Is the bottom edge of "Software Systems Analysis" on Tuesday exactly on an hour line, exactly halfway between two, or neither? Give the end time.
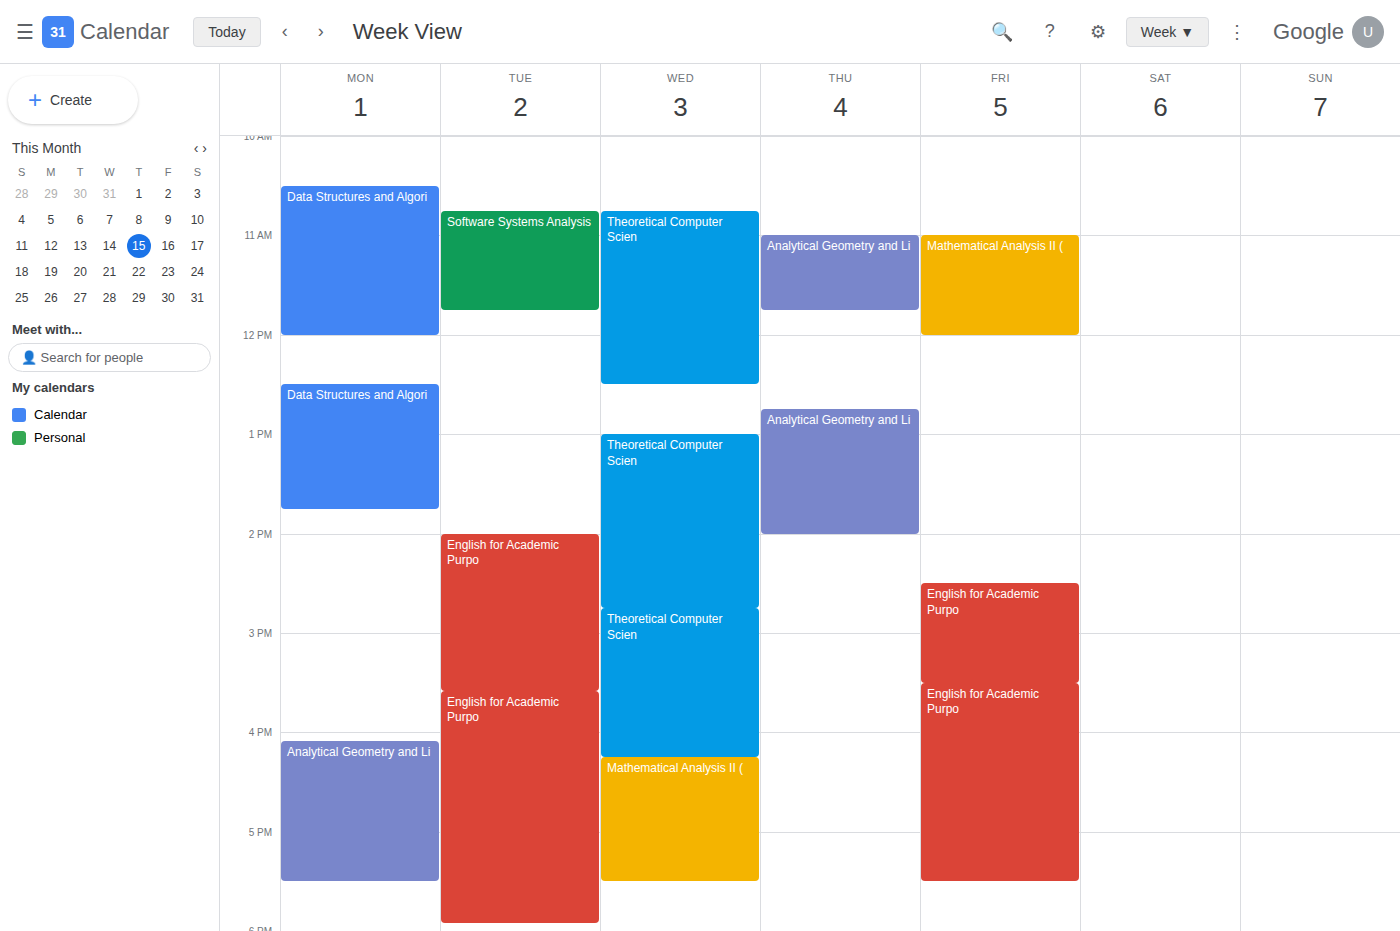
11:45 AM -- neither: three quarters of the way from the 11 AM line to the 12 PM line.